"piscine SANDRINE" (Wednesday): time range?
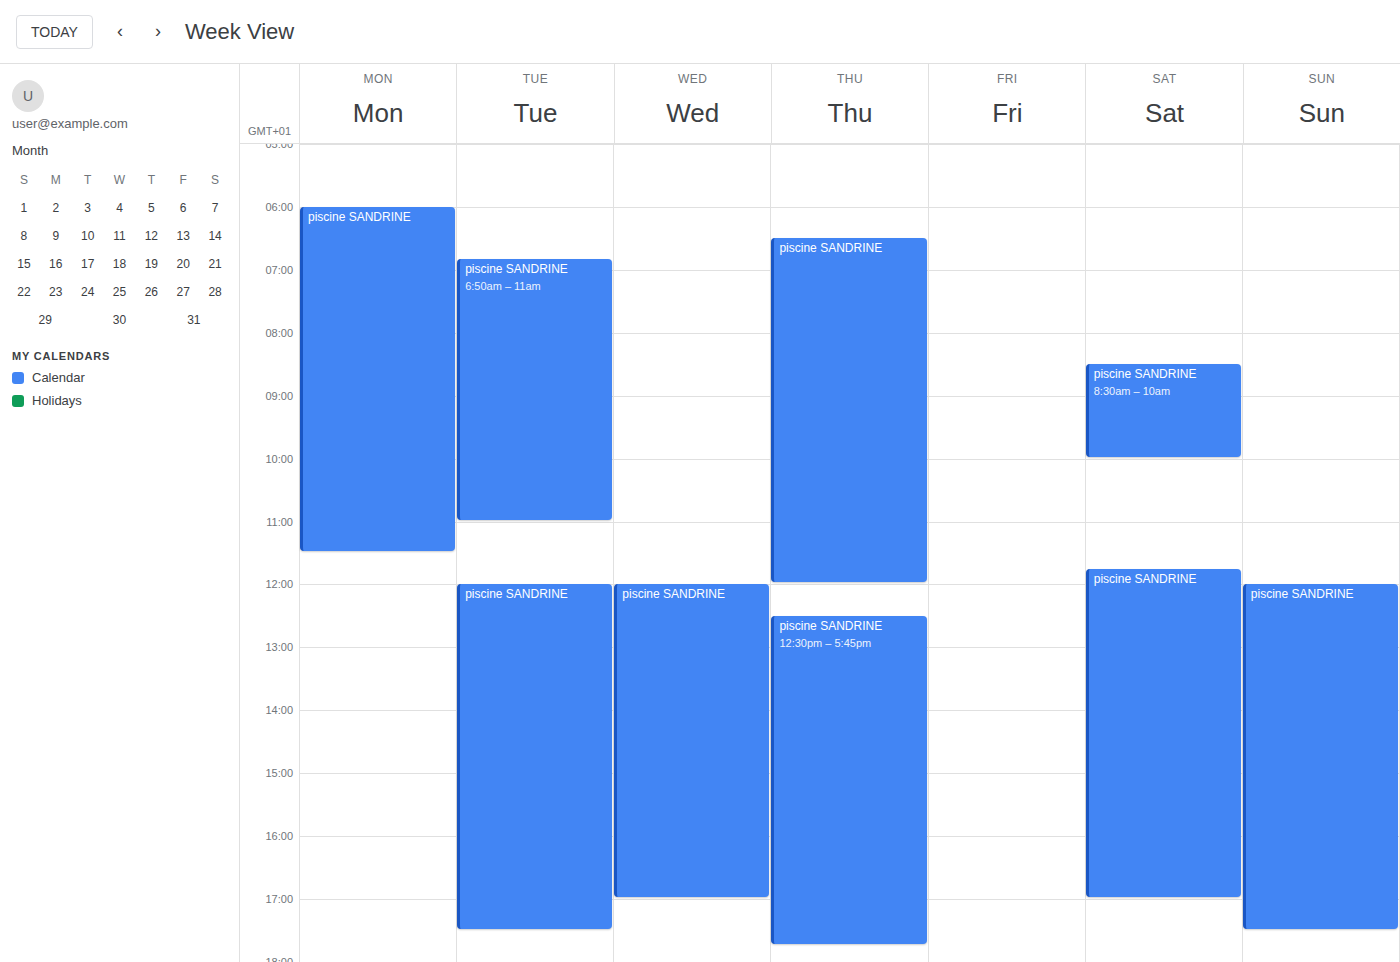
12:00 PM to 5:00 PM